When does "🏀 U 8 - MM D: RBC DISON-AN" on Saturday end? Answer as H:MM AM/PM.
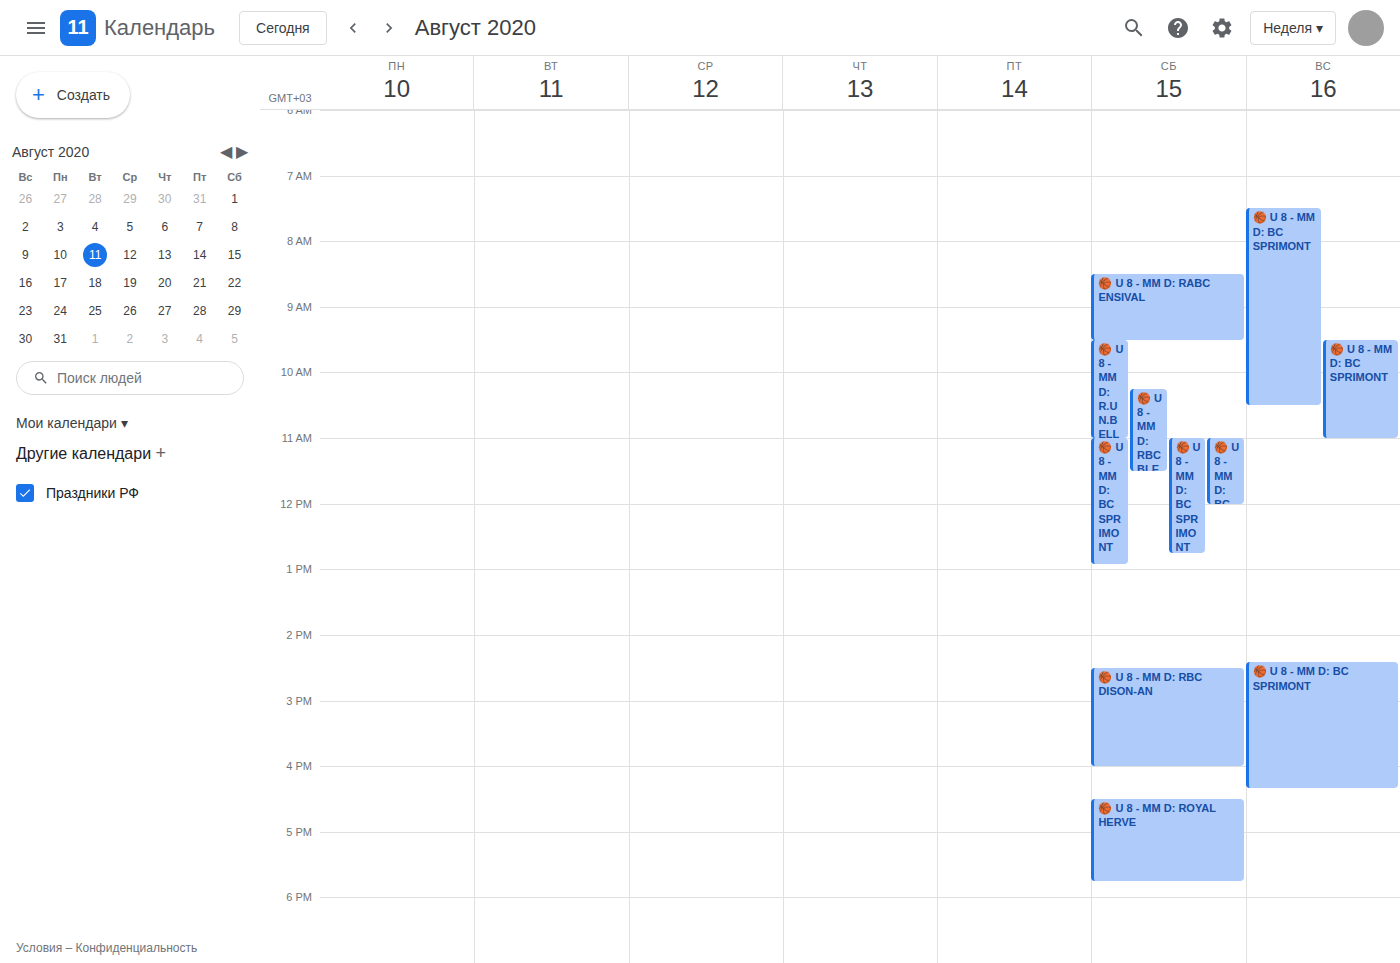
4:00 PM